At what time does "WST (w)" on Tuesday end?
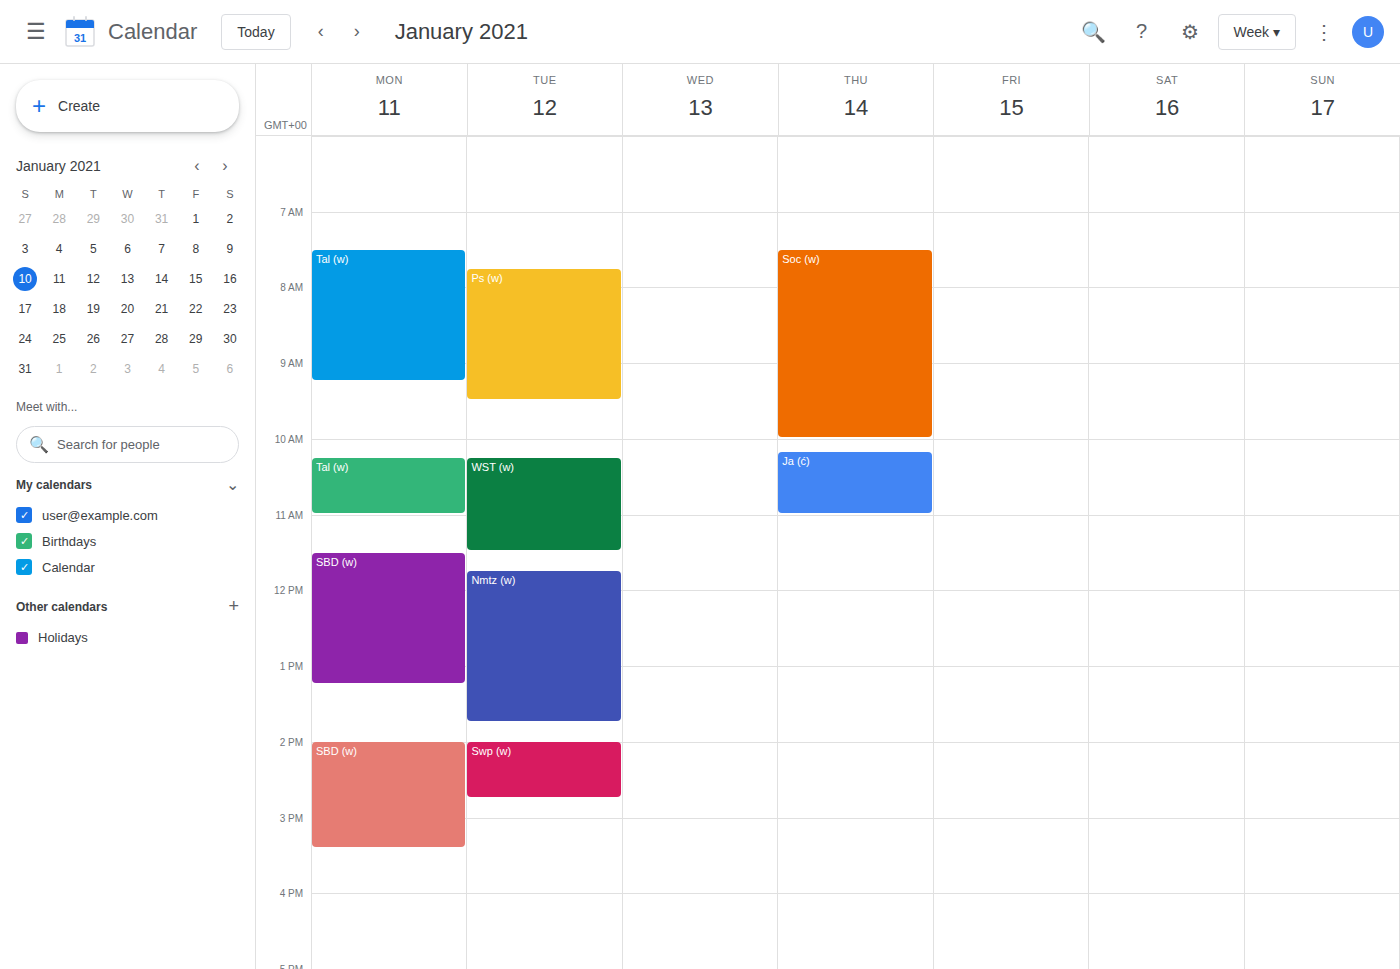
11:30 AM